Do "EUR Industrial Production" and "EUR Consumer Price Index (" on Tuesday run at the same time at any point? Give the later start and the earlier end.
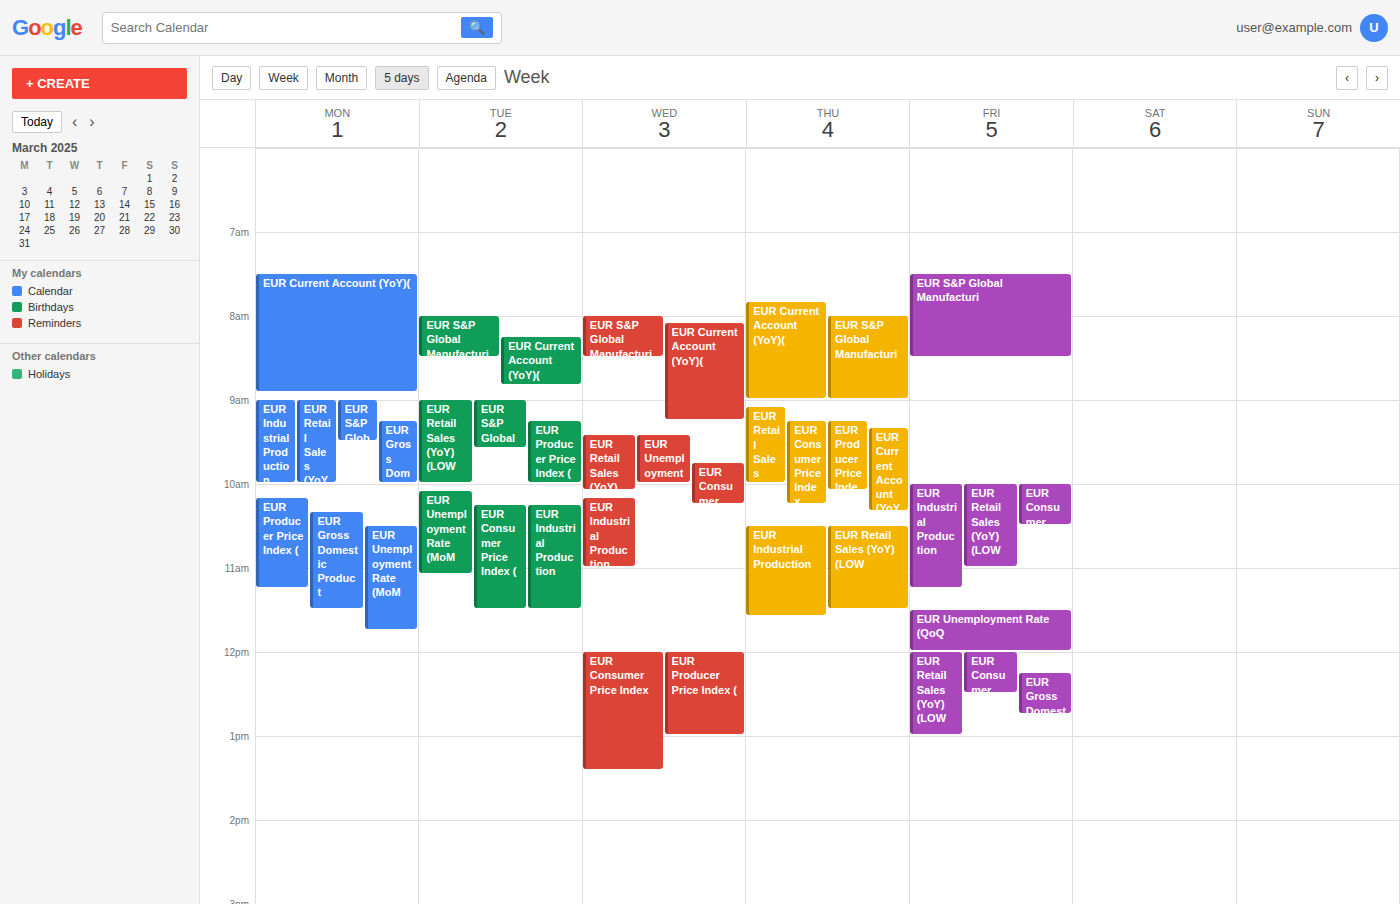
"EUR Consumer Price Index (" runs 10:15 to 11:30, inside "EUR Industrial Production" -- they overlap.